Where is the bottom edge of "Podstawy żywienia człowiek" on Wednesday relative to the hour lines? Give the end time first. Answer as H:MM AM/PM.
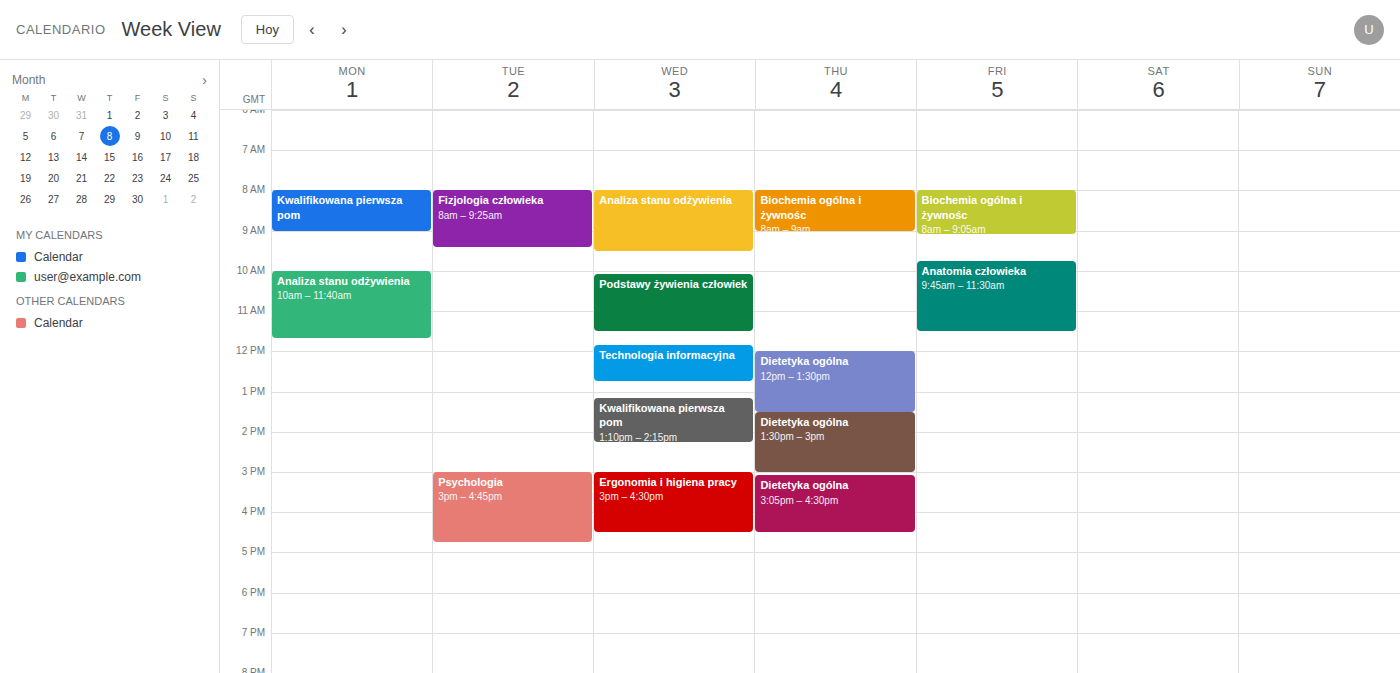
11:30 AM -- halfway between the 11 AM and 12 PM lines.